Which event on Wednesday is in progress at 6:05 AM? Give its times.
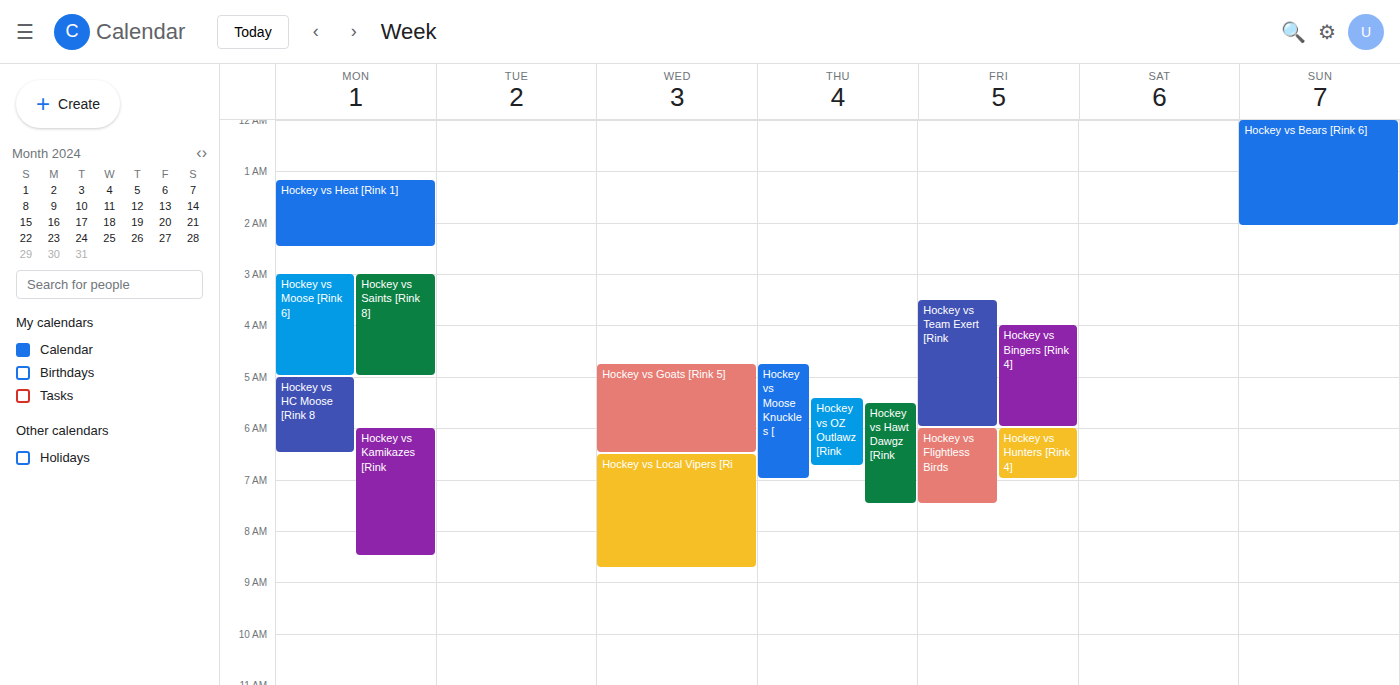
"Hockey vs Goats [Rink 5]", 4:45 AM to 6:30 AM